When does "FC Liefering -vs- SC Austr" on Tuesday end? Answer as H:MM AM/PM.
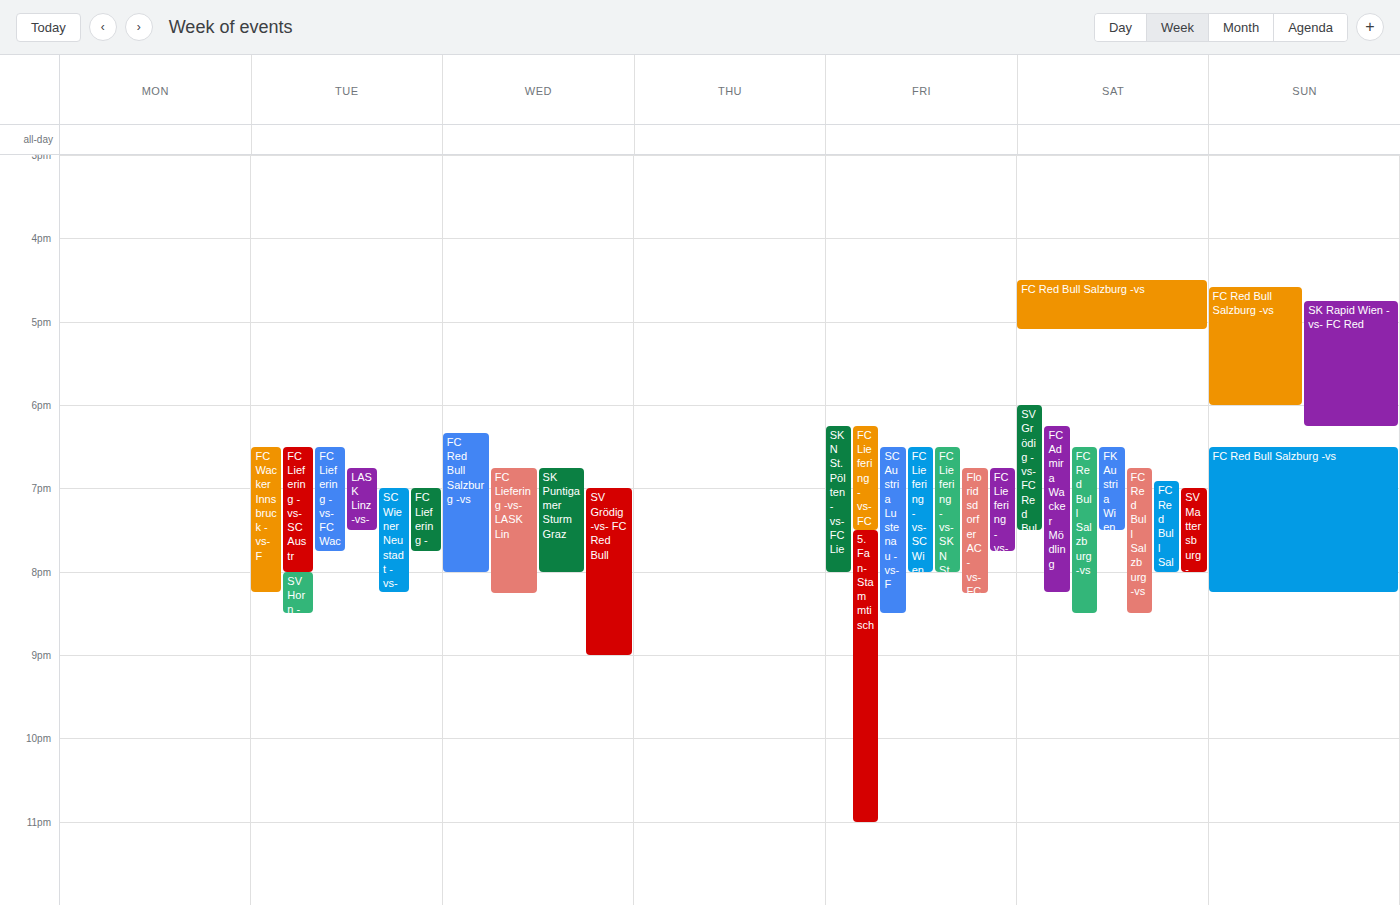
8:00 PM